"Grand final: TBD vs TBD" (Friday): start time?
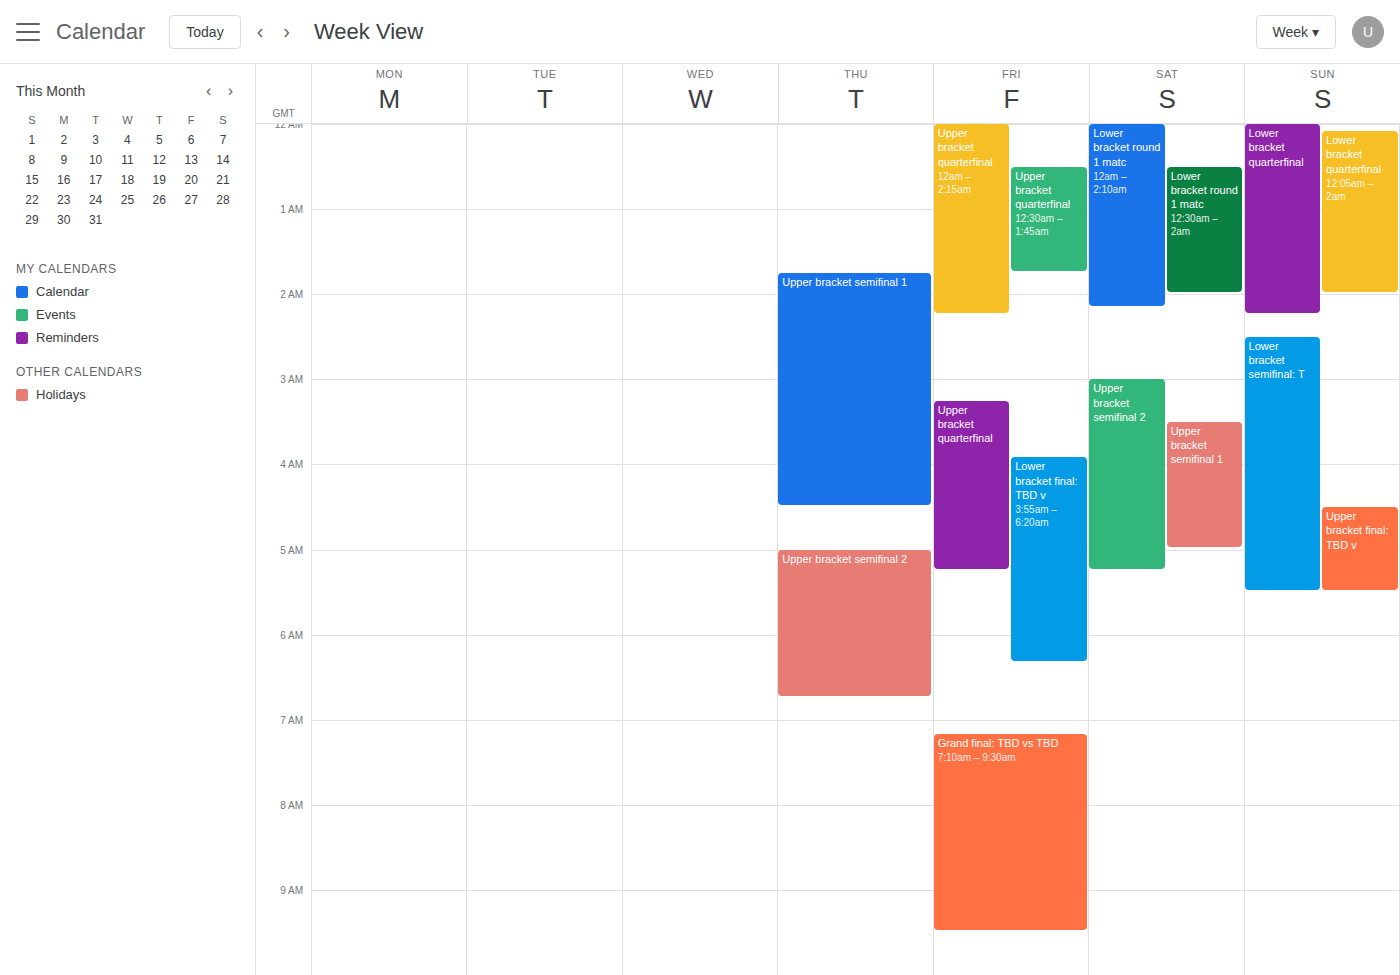
7:10 AM